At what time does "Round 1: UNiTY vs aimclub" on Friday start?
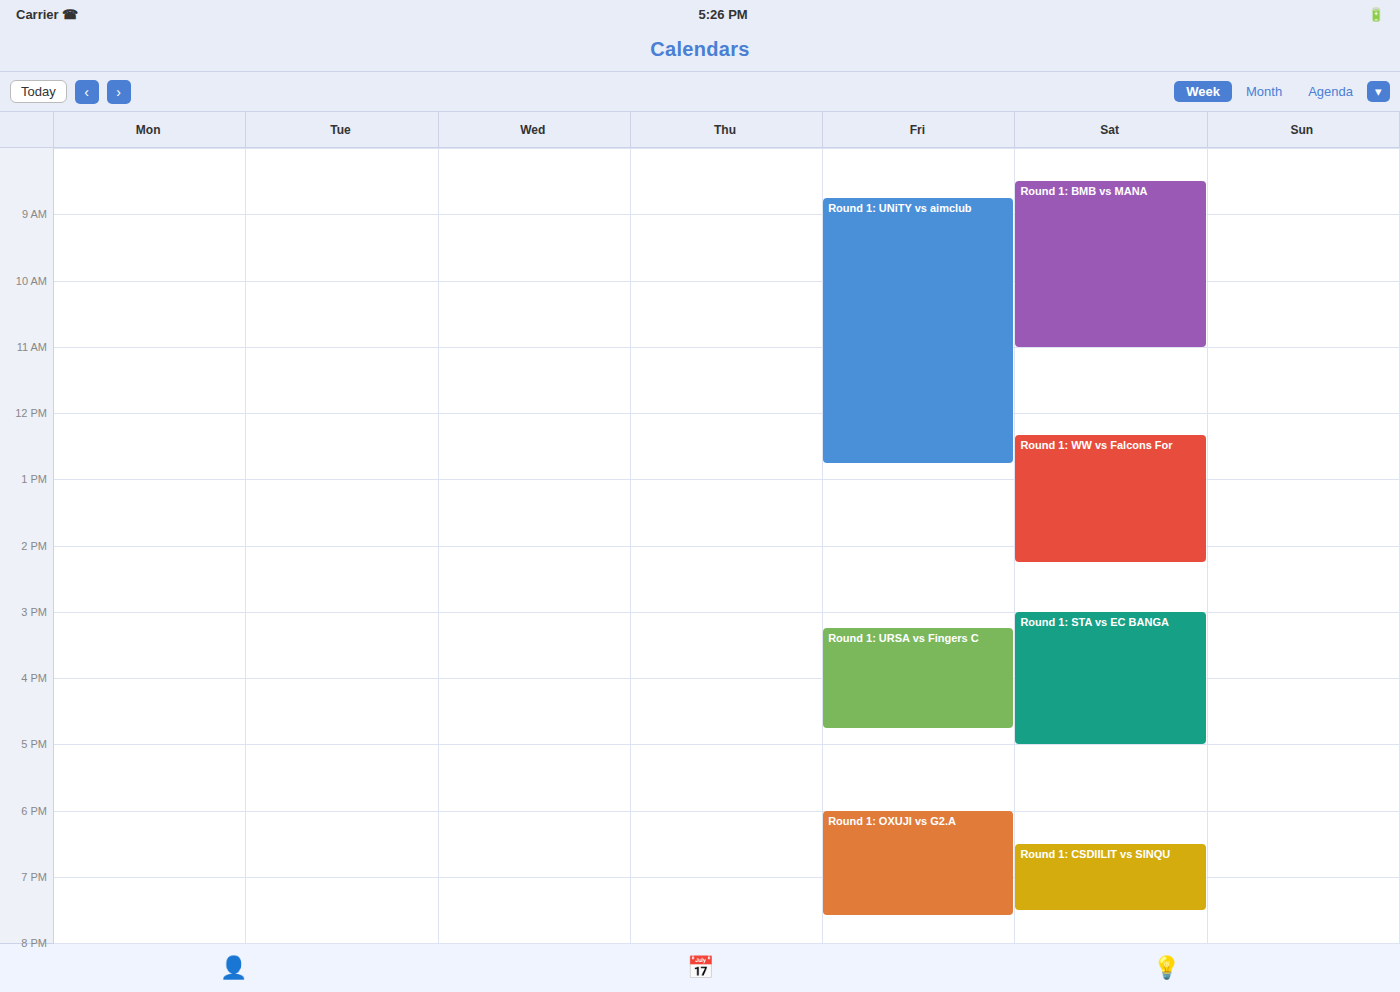
08:45